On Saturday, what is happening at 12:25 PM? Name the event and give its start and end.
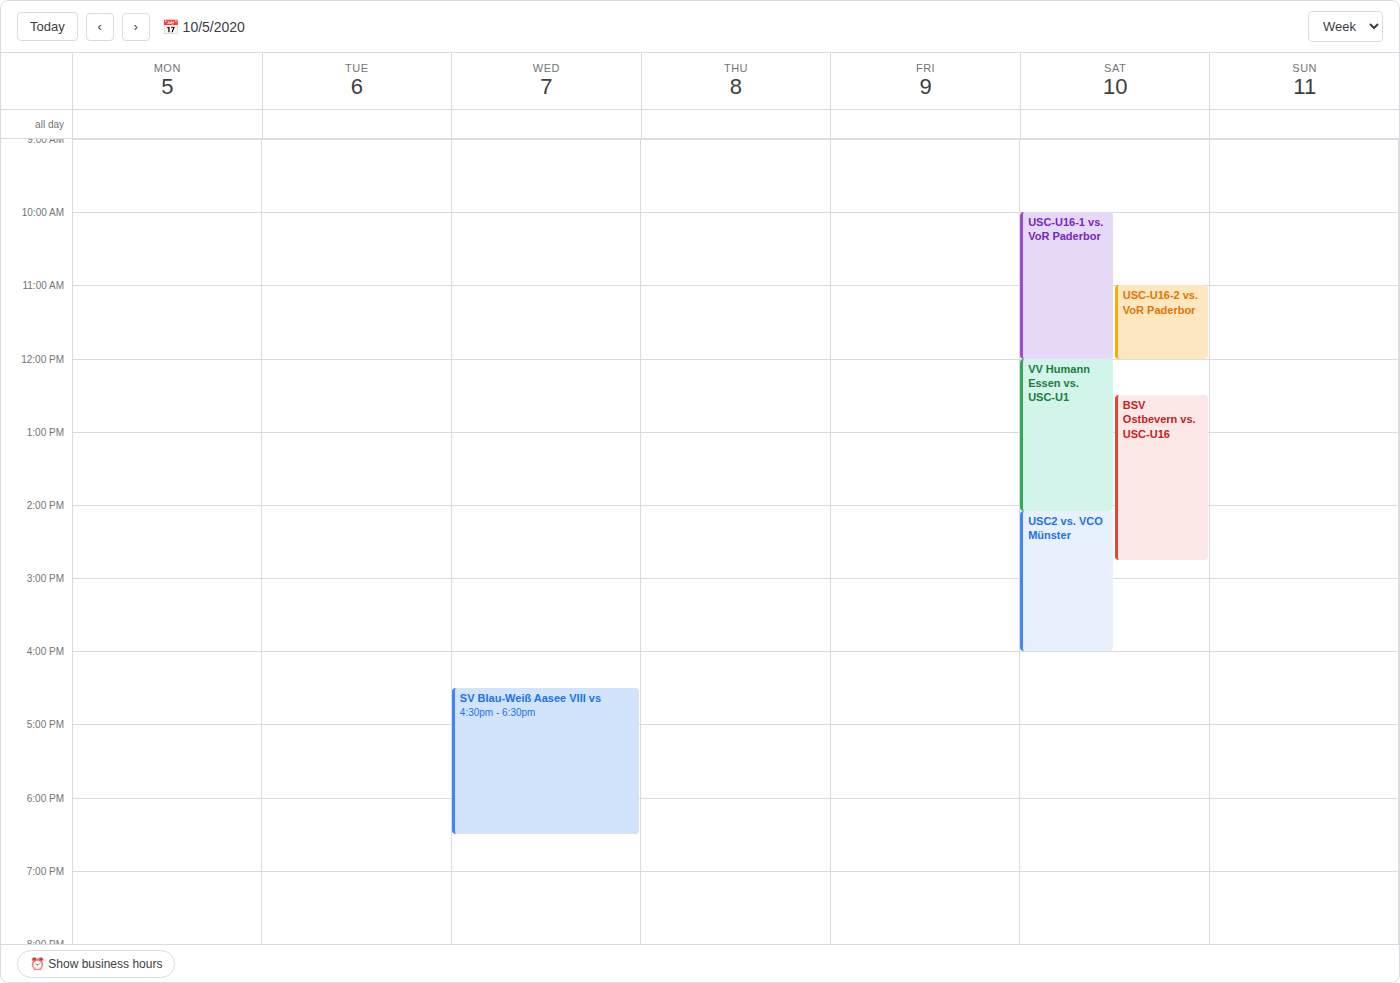
"VV Humann Essen vs. USC-U1", 12:00 PM to 2:05 PM